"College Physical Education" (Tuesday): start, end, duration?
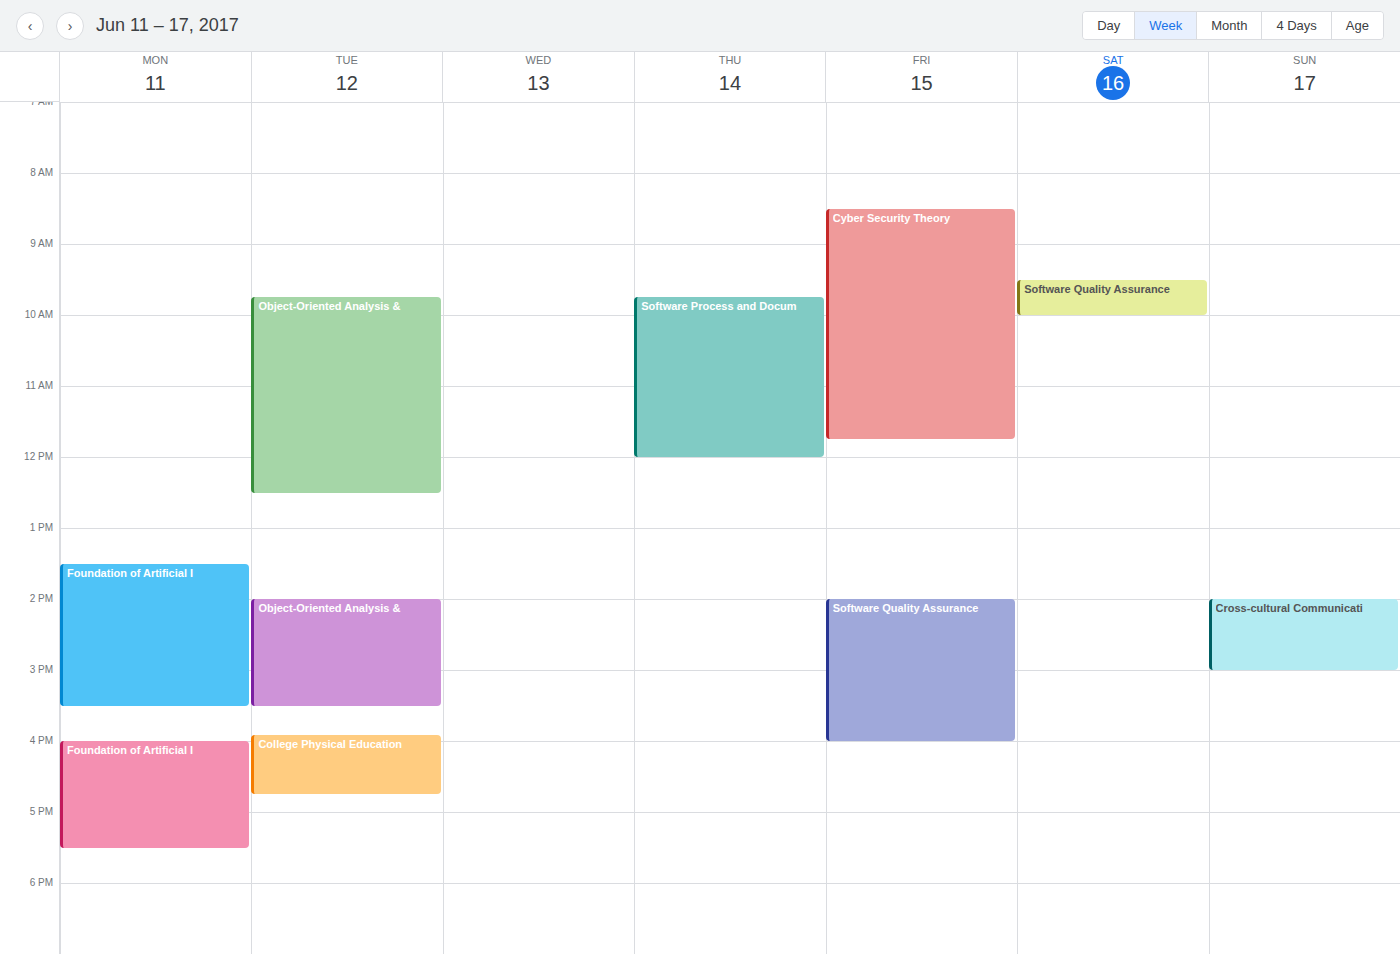
3:55 PM to 4:45 PM, 50 minutes